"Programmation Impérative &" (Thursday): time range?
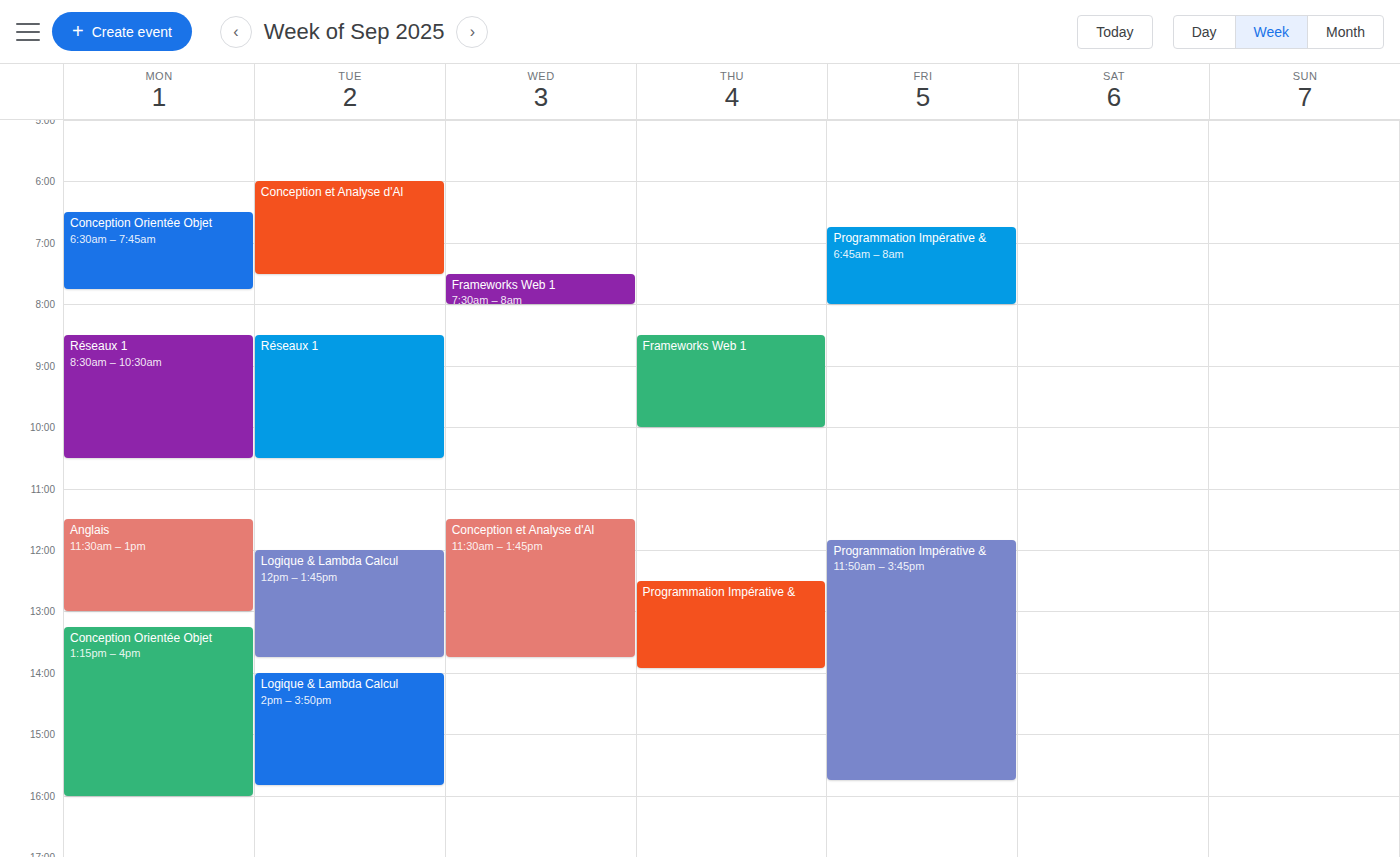
12:30 PM to 1:55 PM